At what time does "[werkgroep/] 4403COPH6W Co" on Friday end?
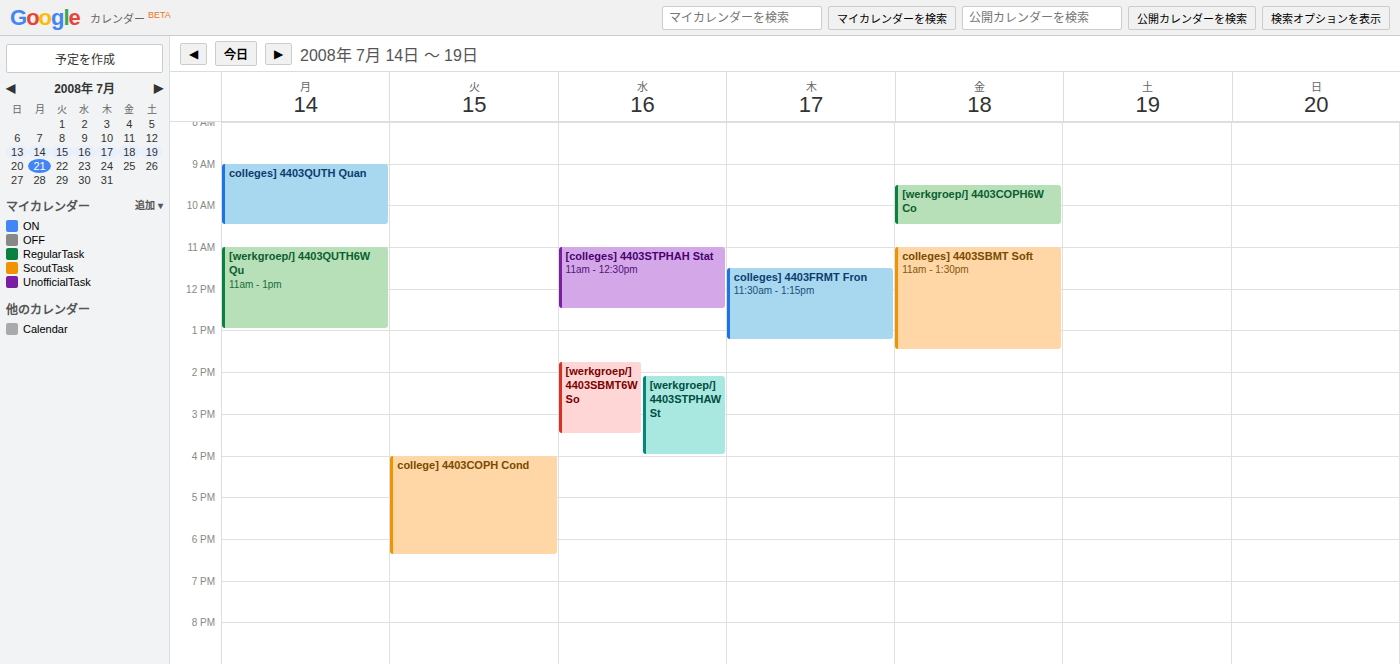
10:30 AM